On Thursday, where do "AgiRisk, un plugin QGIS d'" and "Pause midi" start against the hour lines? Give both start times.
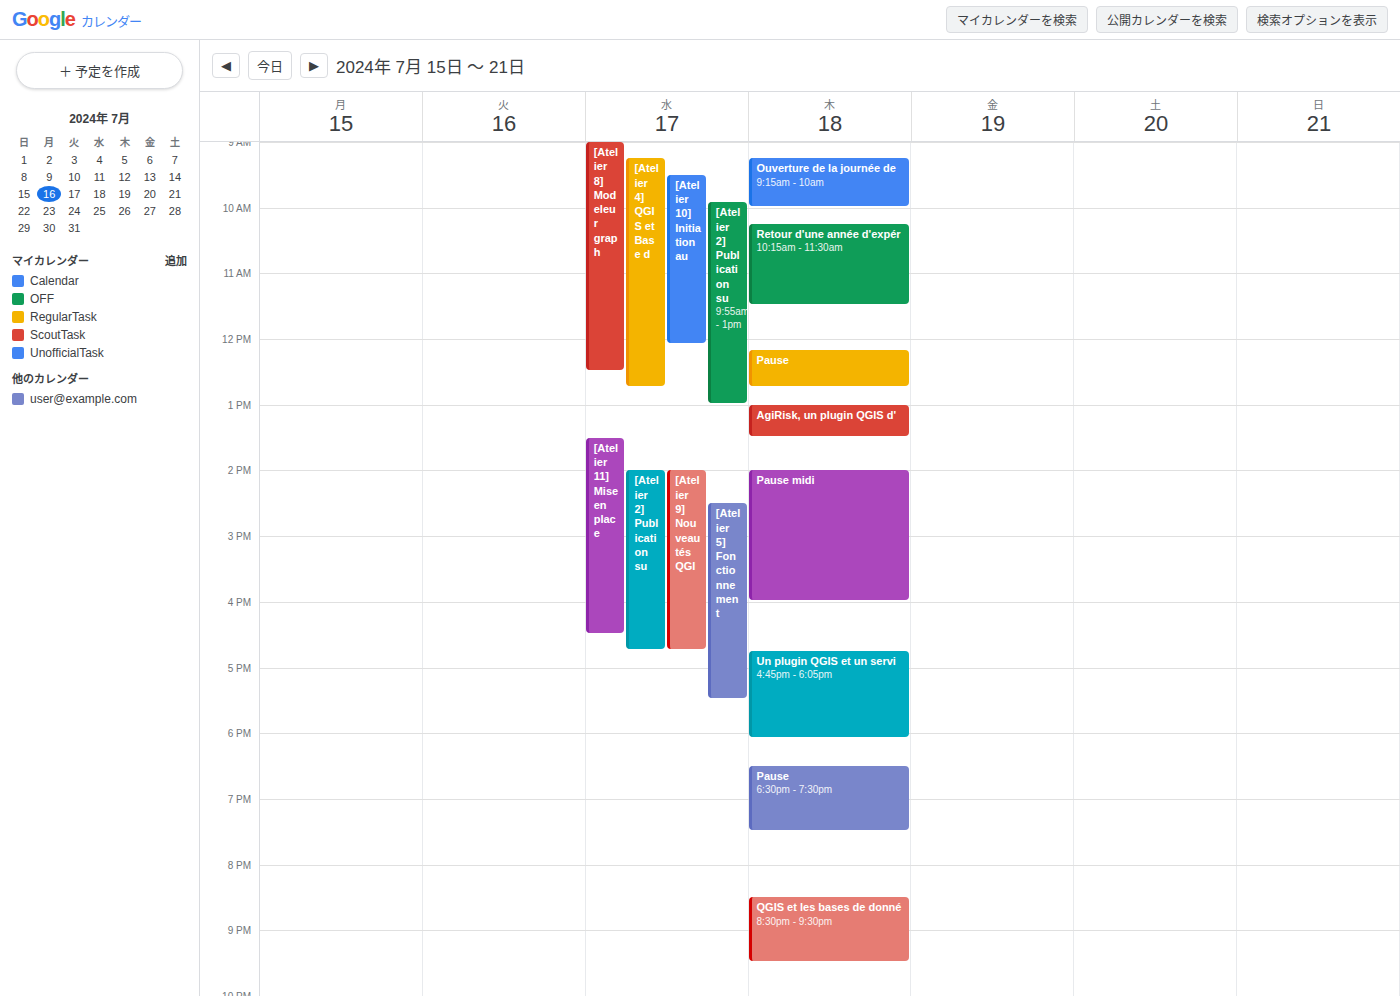
"AgiRisk, un plugin QGIS d'": 1:00 PM, exactly on the 1 PM line. "Pause midi": 2:00 PM, exactly on the 2 PM line.